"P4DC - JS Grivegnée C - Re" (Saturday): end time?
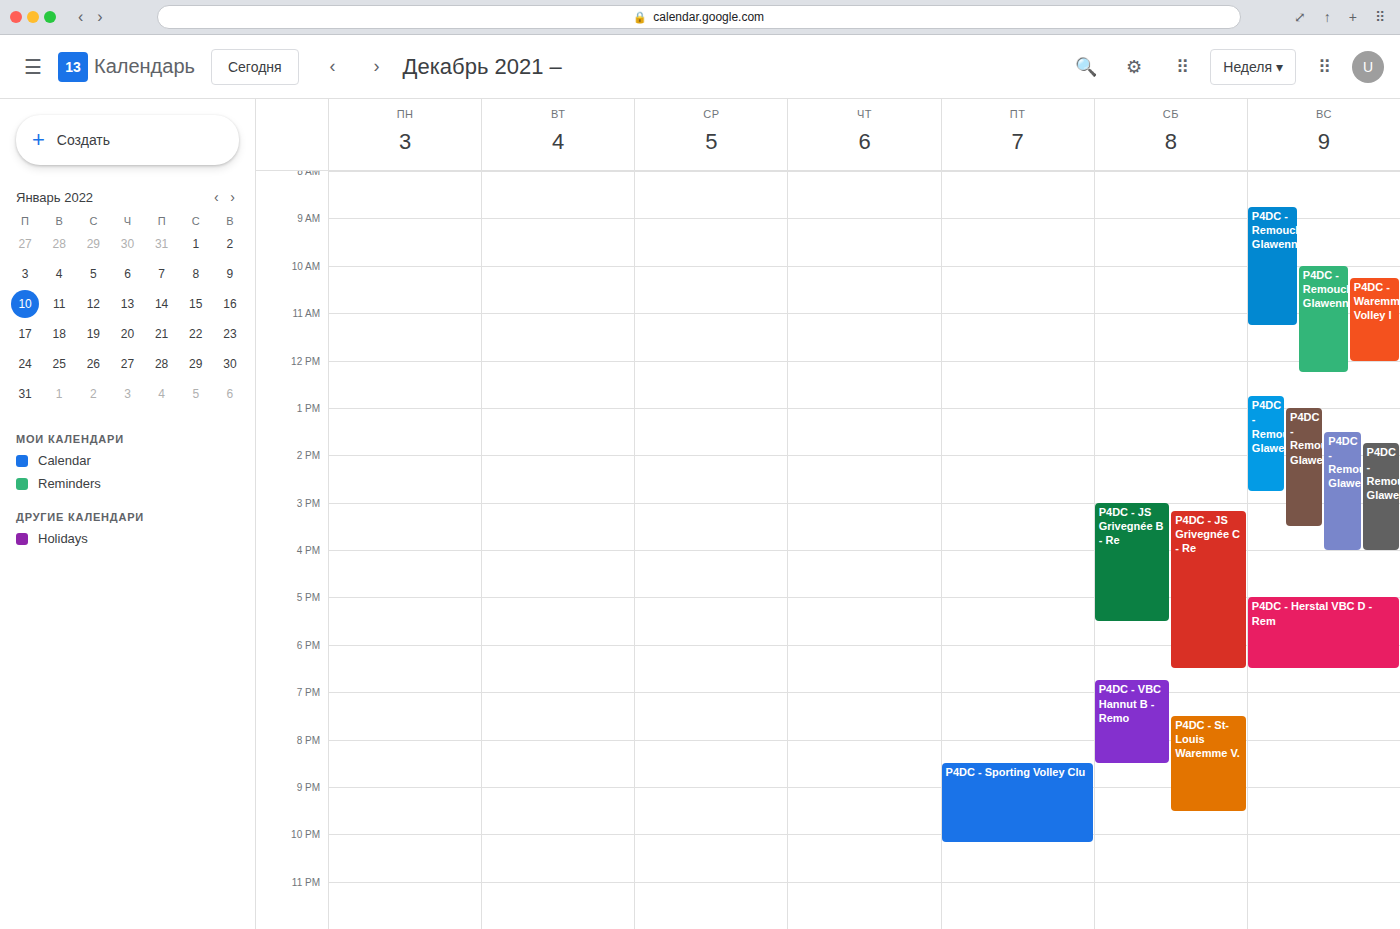
6:30 PM